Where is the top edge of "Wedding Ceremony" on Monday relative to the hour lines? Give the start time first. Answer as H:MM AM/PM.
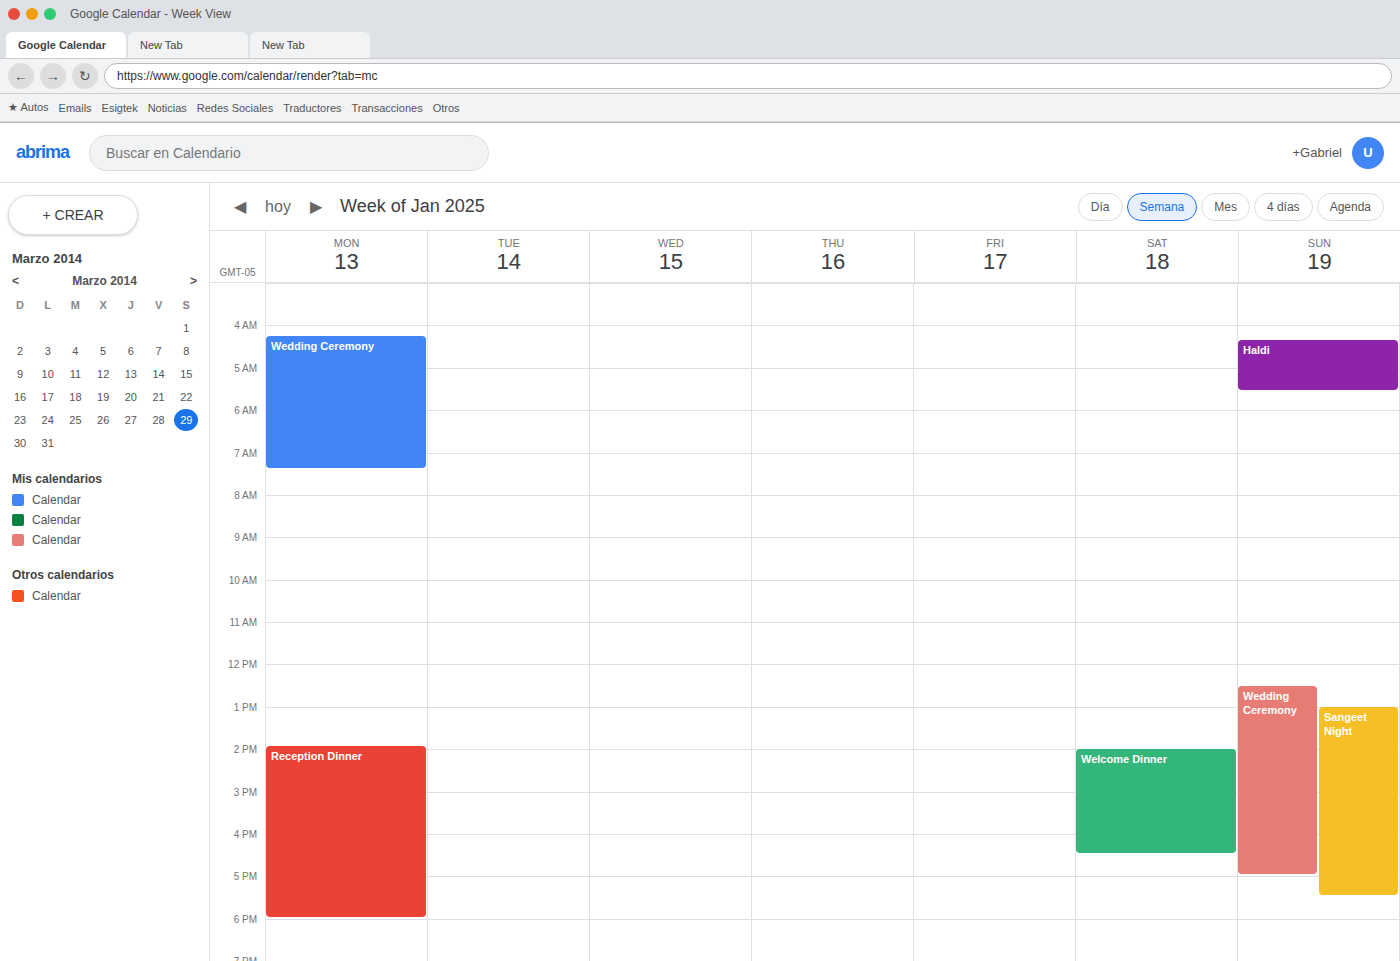
4:15 AM -- neither: a quarter of the way from the 4 AM line to the 5 AM line.